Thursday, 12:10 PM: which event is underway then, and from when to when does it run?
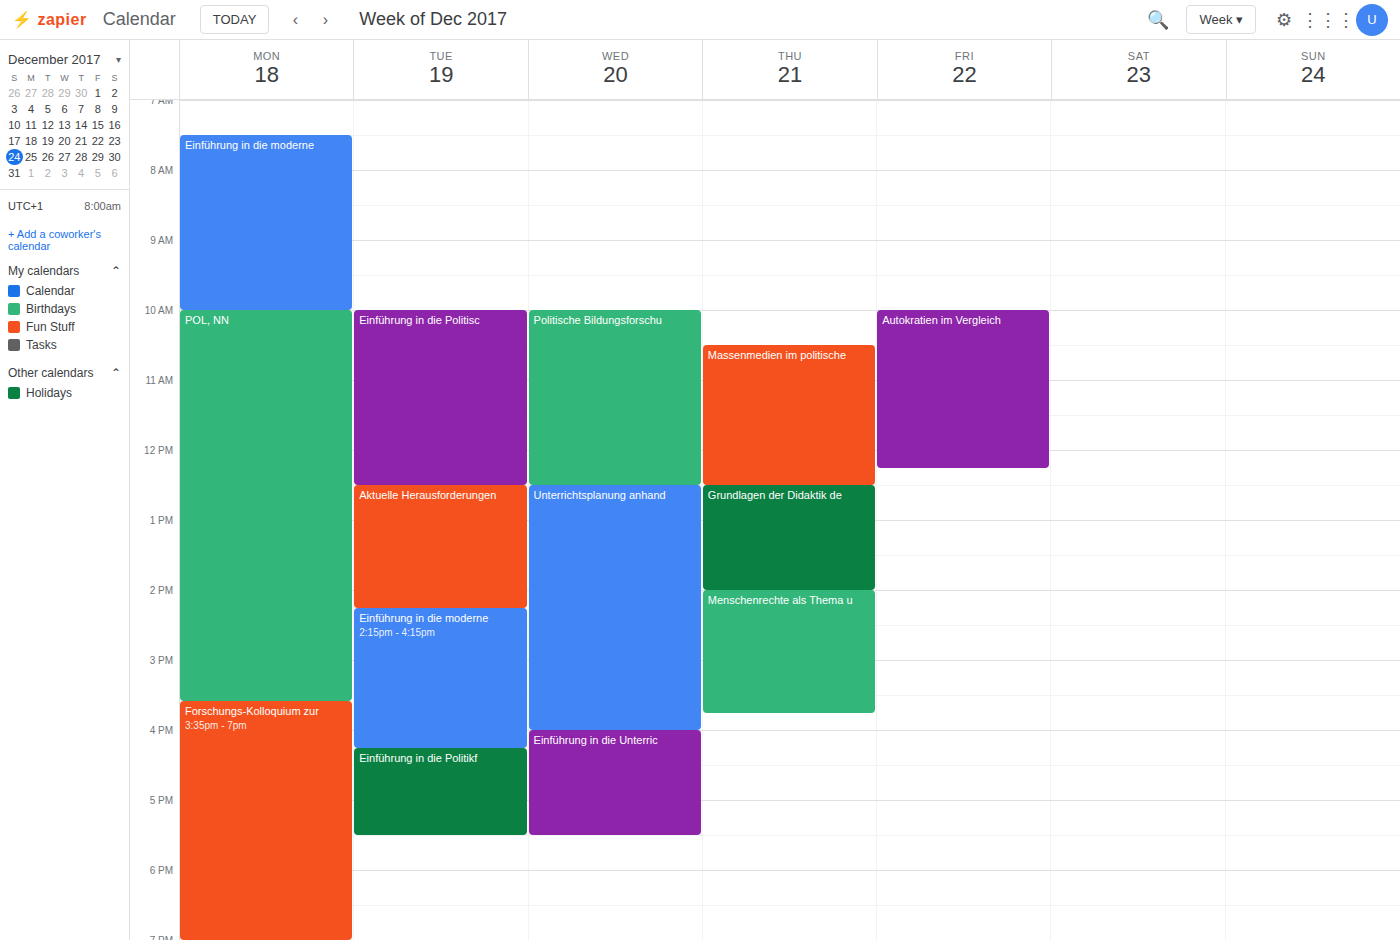
"Massenmedien im politische", 10:30 AM to 12:30 PM